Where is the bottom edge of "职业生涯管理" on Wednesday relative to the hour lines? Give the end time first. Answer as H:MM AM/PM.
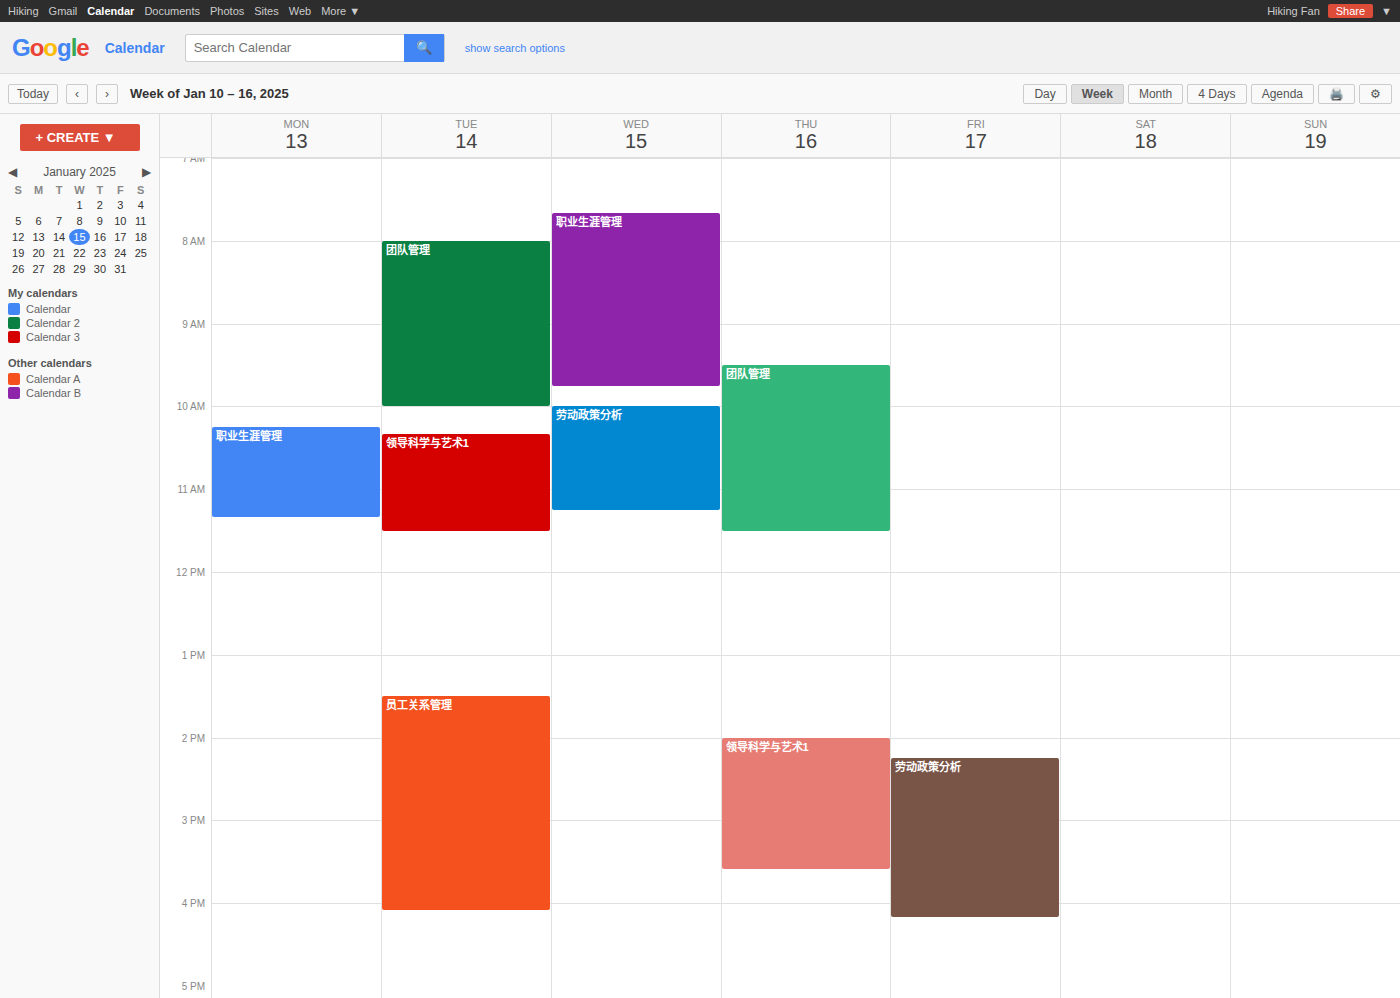
9:45 AM -- neither: three quarters of the way from the 9 AM line to the 10 AM line.